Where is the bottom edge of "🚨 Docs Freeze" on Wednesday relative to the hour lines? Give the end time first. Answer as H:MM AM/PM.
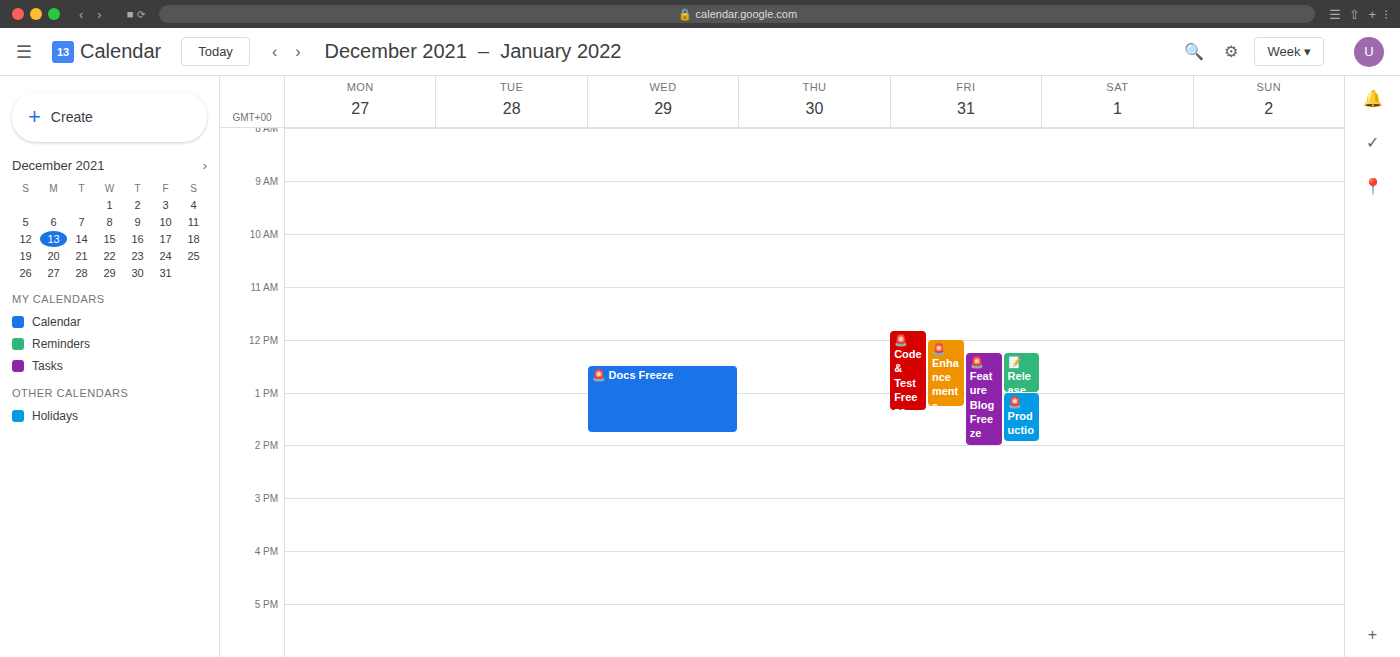
1:45 PM -- neither: three quarters of the way from the 1 PM line to the 2 PM line.